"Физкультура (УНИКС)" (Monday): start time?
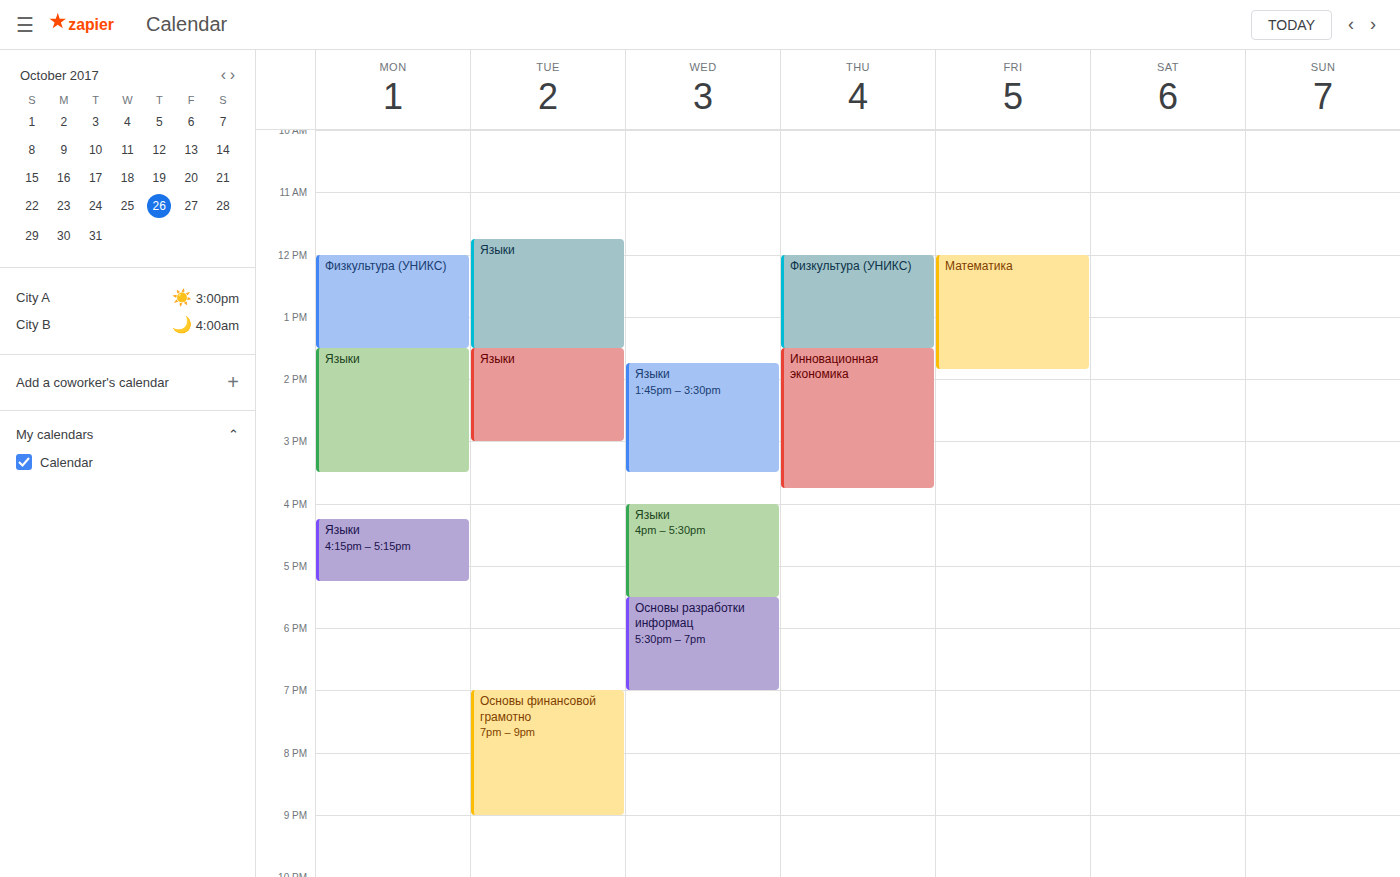
12:00 PM